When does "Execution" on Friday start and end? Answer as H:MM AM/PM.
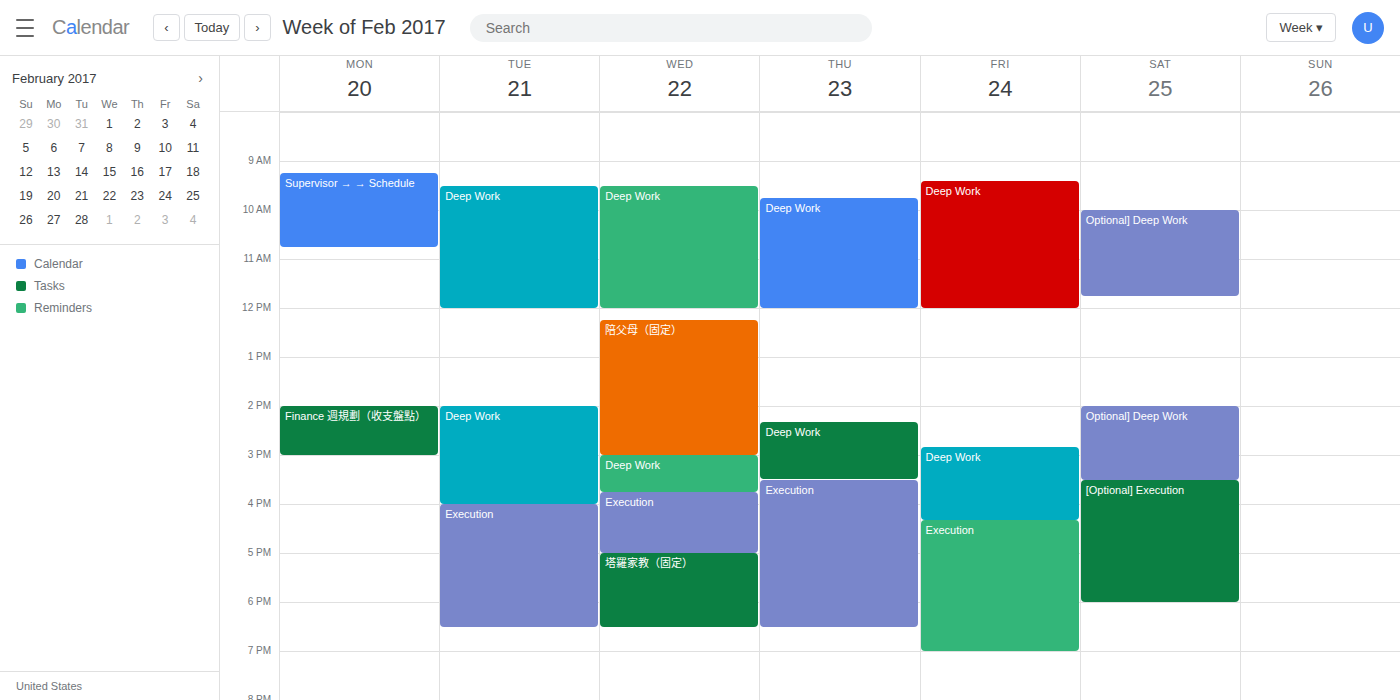
4:20 PM to 7:00 PM